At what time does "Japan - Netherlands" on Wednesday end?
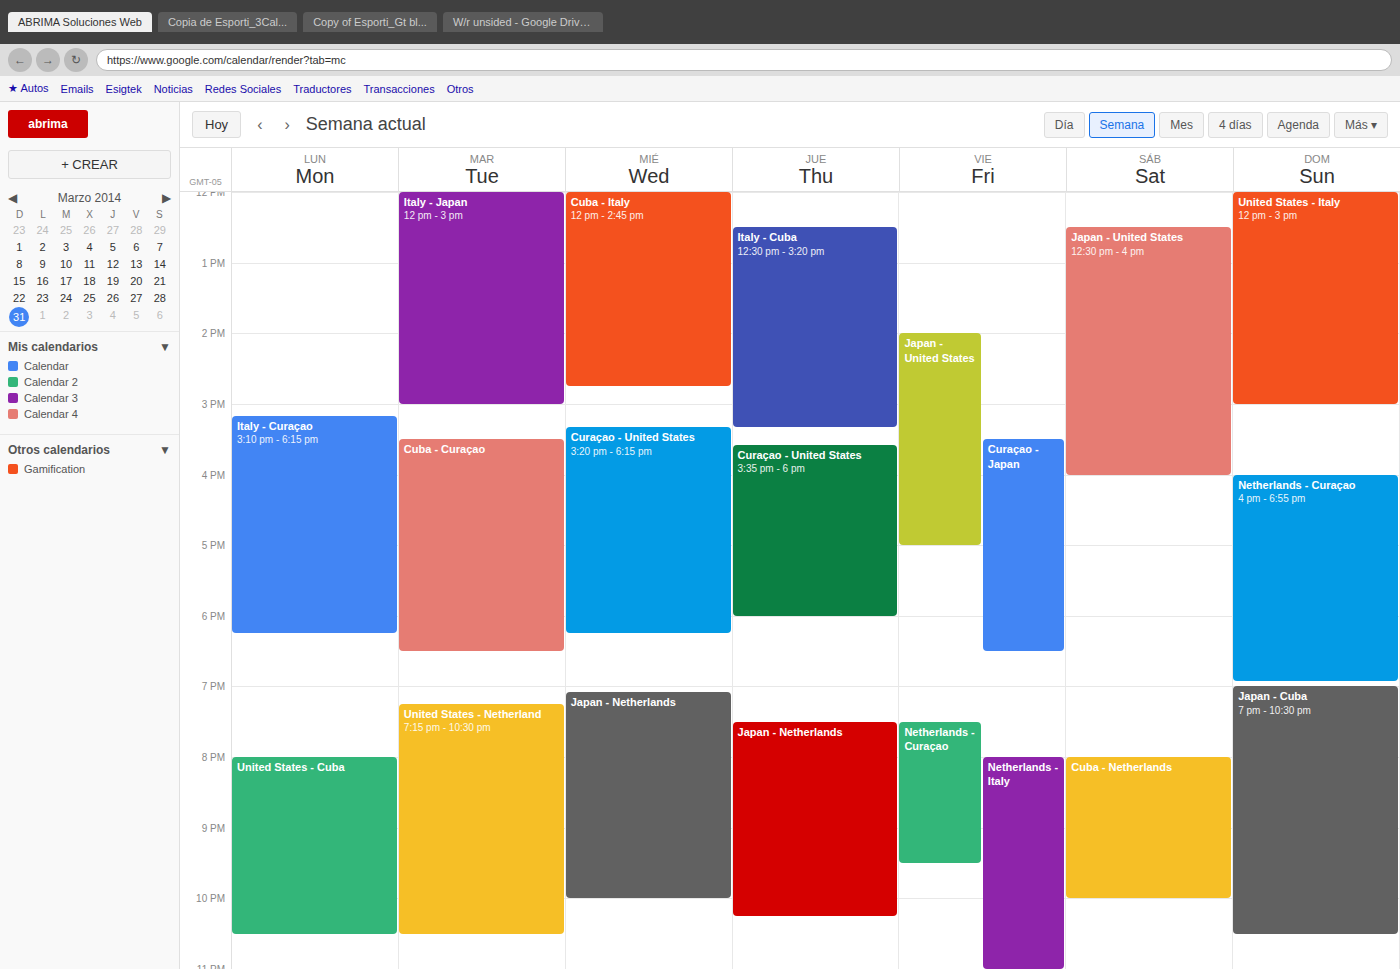
10:00 PM